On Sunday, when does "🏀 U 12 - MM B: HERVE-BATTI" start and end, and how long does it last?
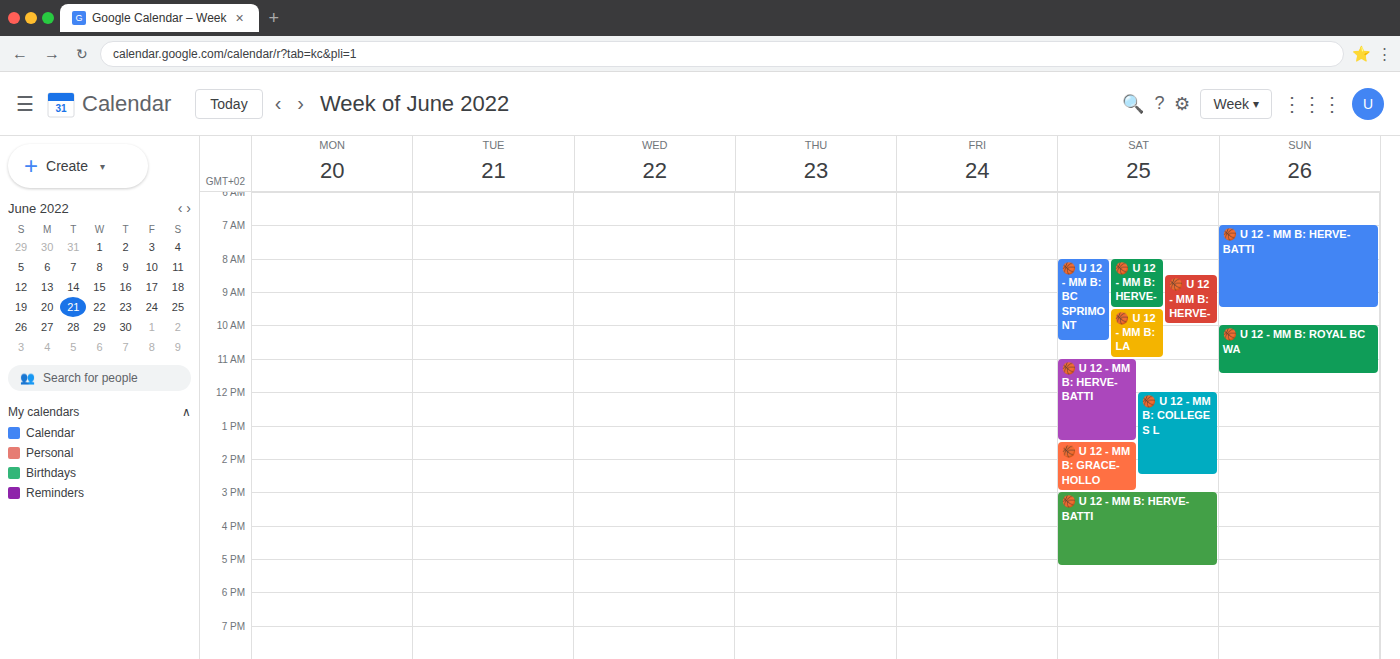
07:00 to 09:30, 2 hours 30 minutes